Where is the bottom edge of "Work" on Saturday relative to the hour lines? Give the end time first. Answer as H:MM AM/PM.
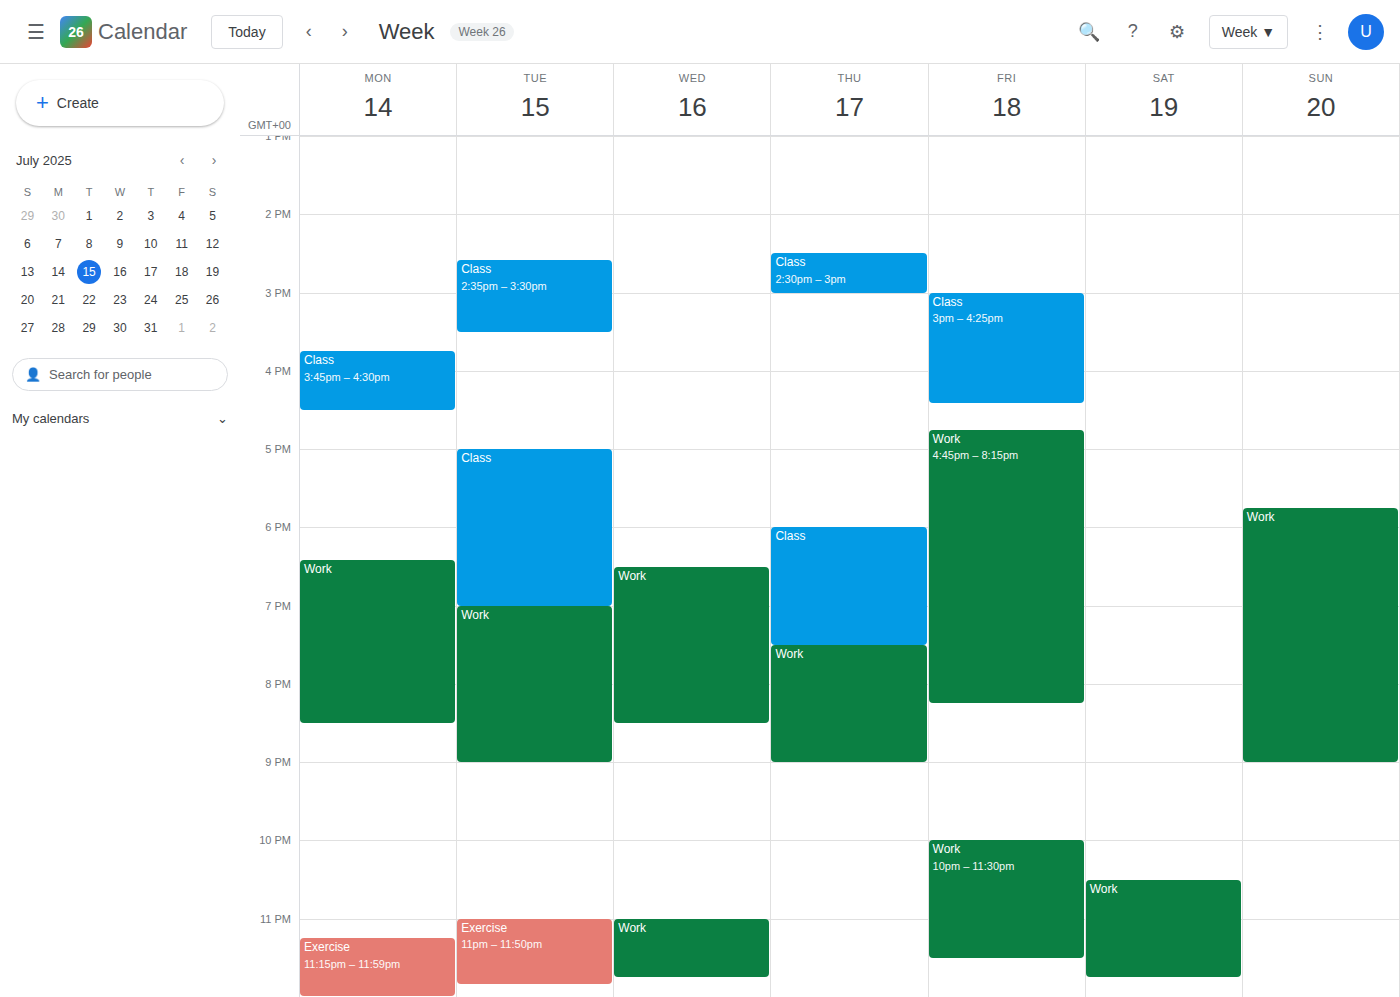
11:45 PM -- neither: three quarters of the way from the 11 PM line to the 12 AM line.